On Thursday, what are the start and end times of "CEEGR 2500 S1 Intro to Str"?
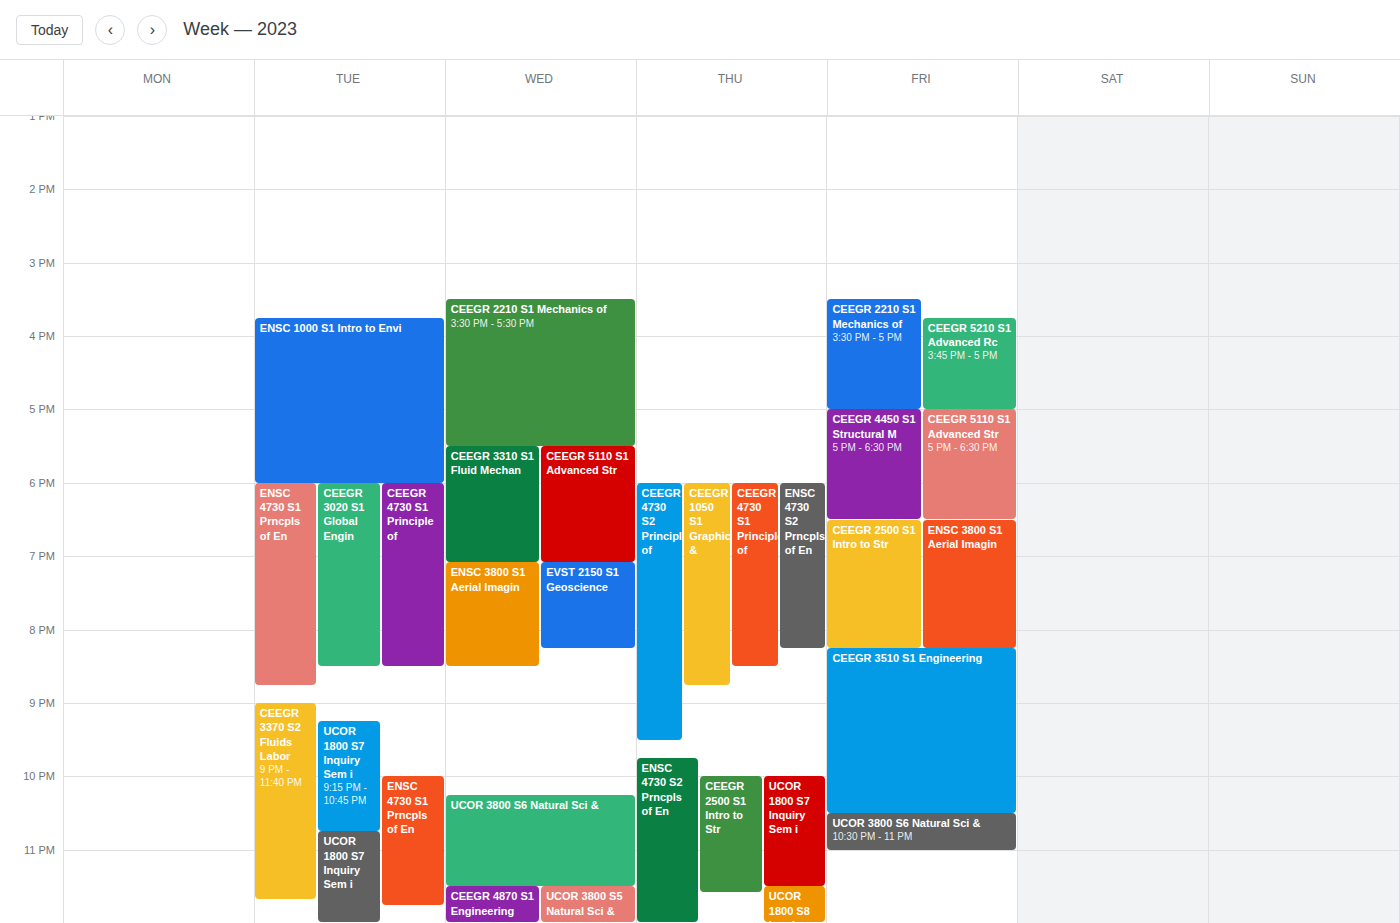
10:00 PM to 11:35 PM